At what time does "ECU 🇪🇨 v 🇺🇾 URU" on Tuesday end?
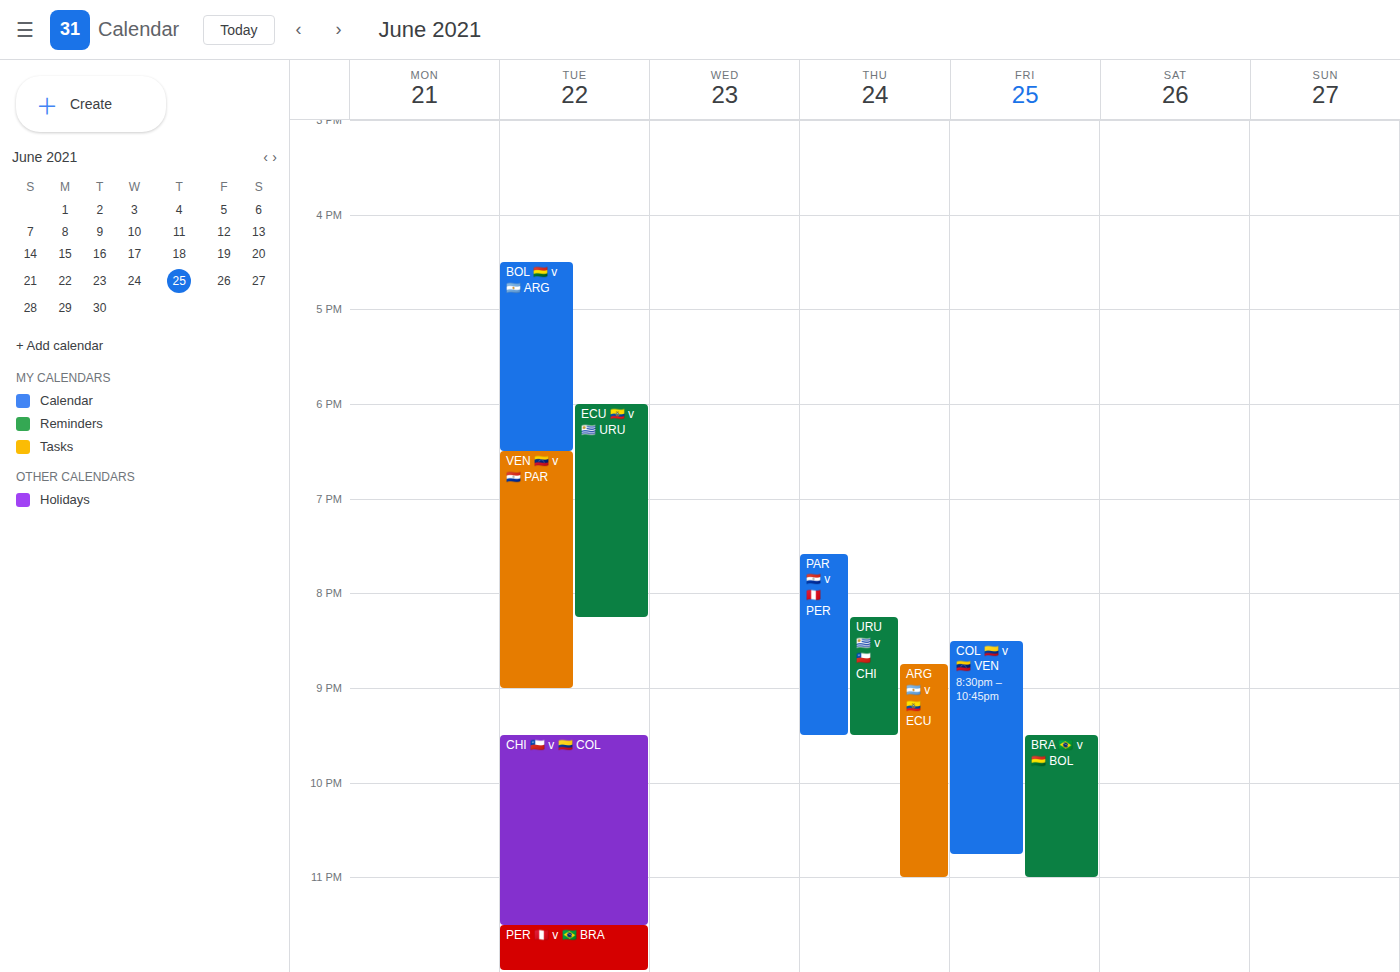
8:15 PM